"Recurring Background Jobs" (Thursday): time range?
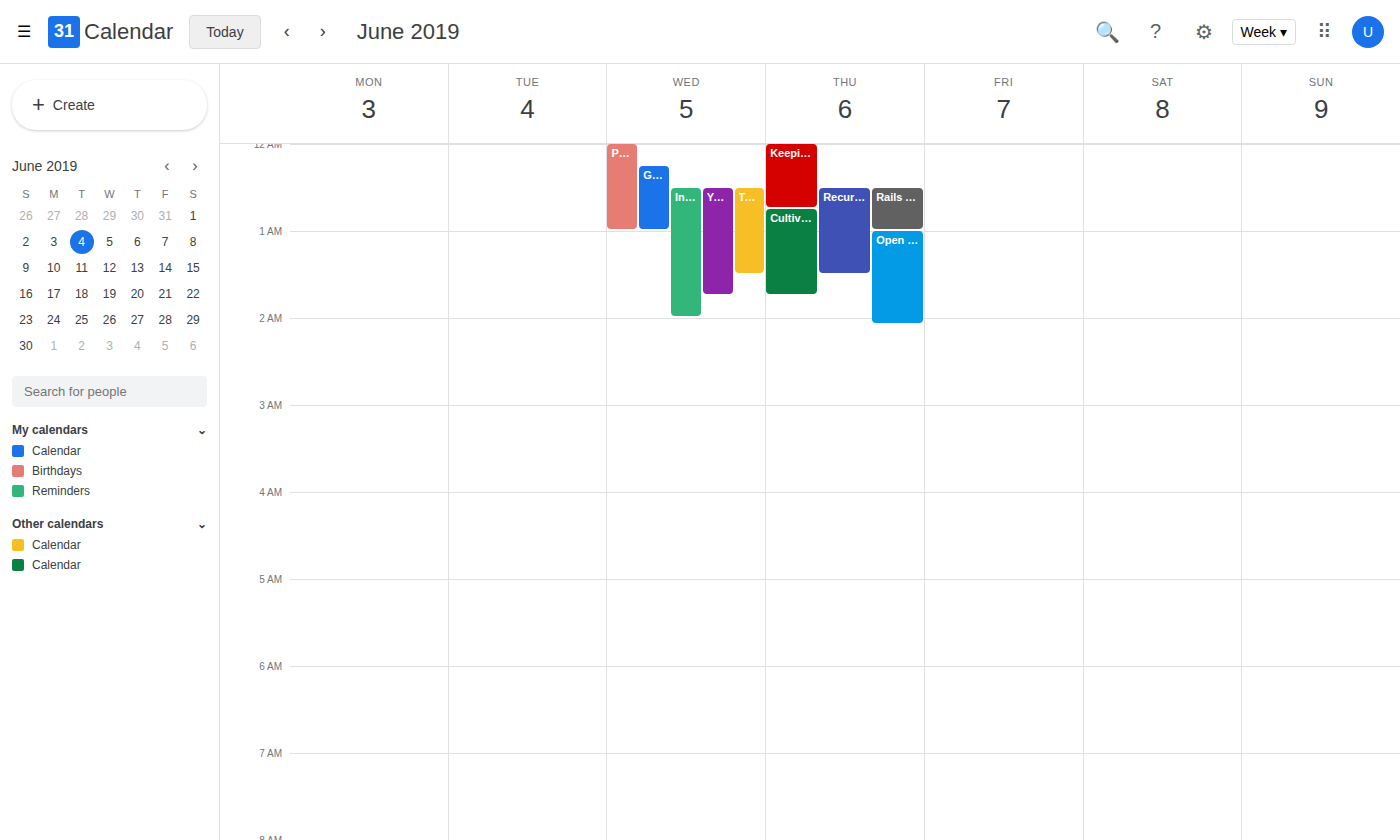
00:30 to 01:30